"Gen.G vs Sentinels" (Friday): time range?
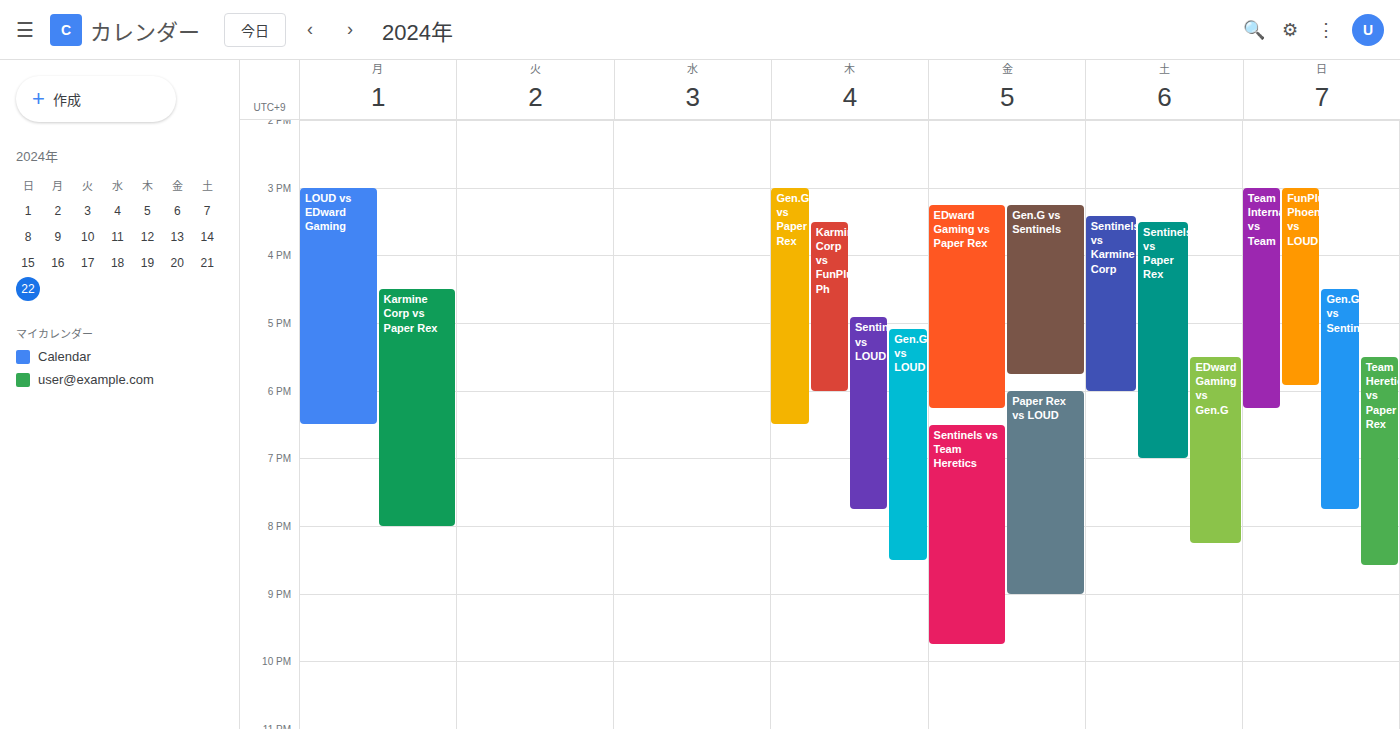
3:15 PM to 5:45 PM